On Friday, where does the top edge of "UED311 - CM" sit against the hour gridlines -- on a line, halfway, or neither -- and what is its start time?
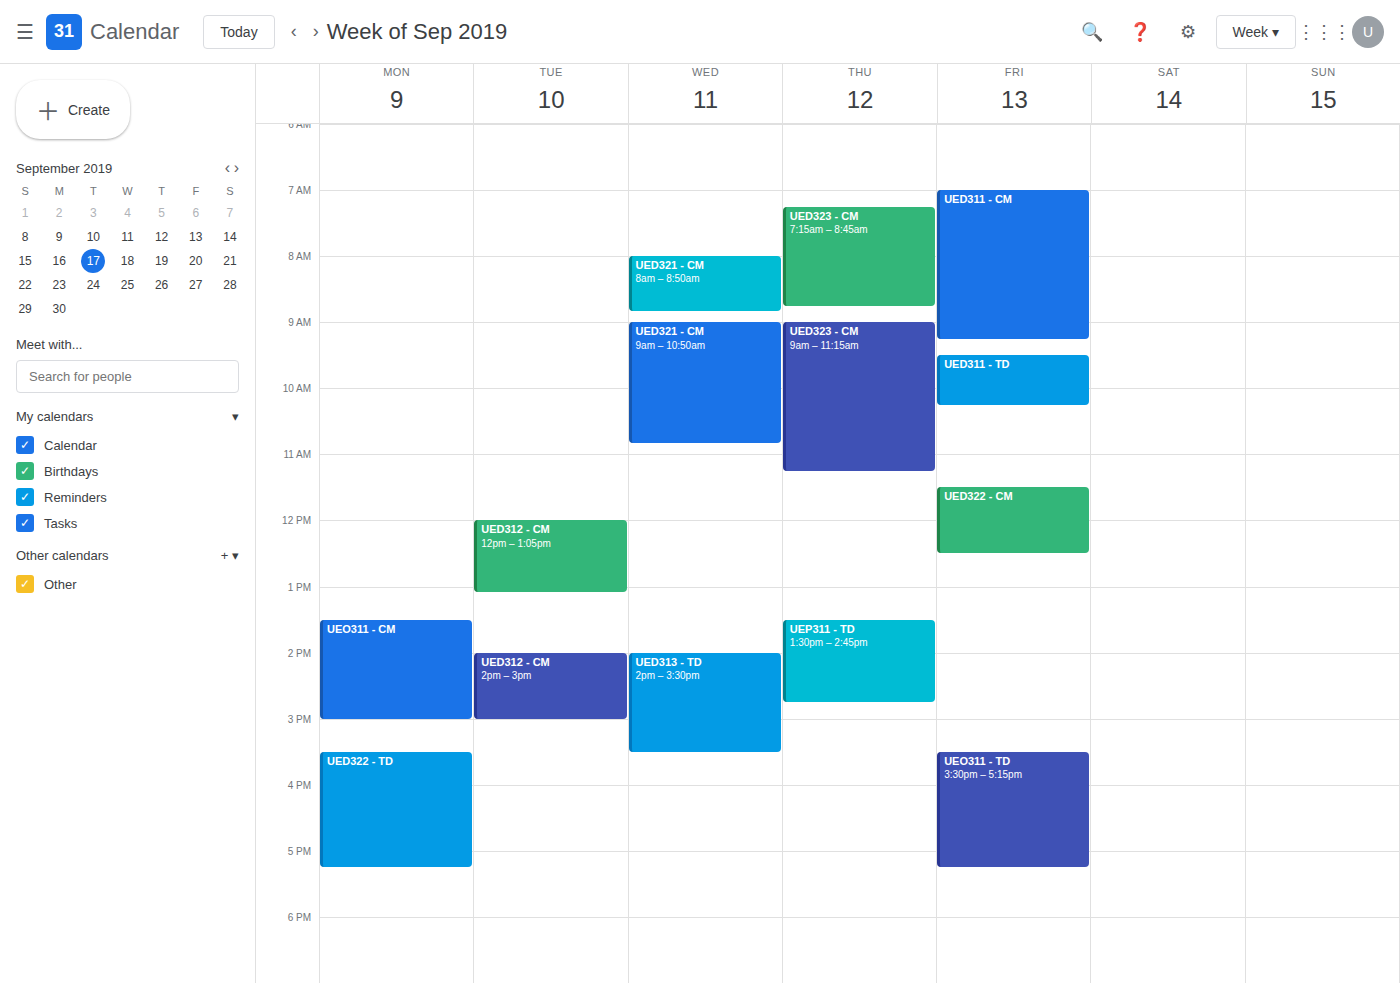
7:00 AM -- exactly on the 7 AM line.